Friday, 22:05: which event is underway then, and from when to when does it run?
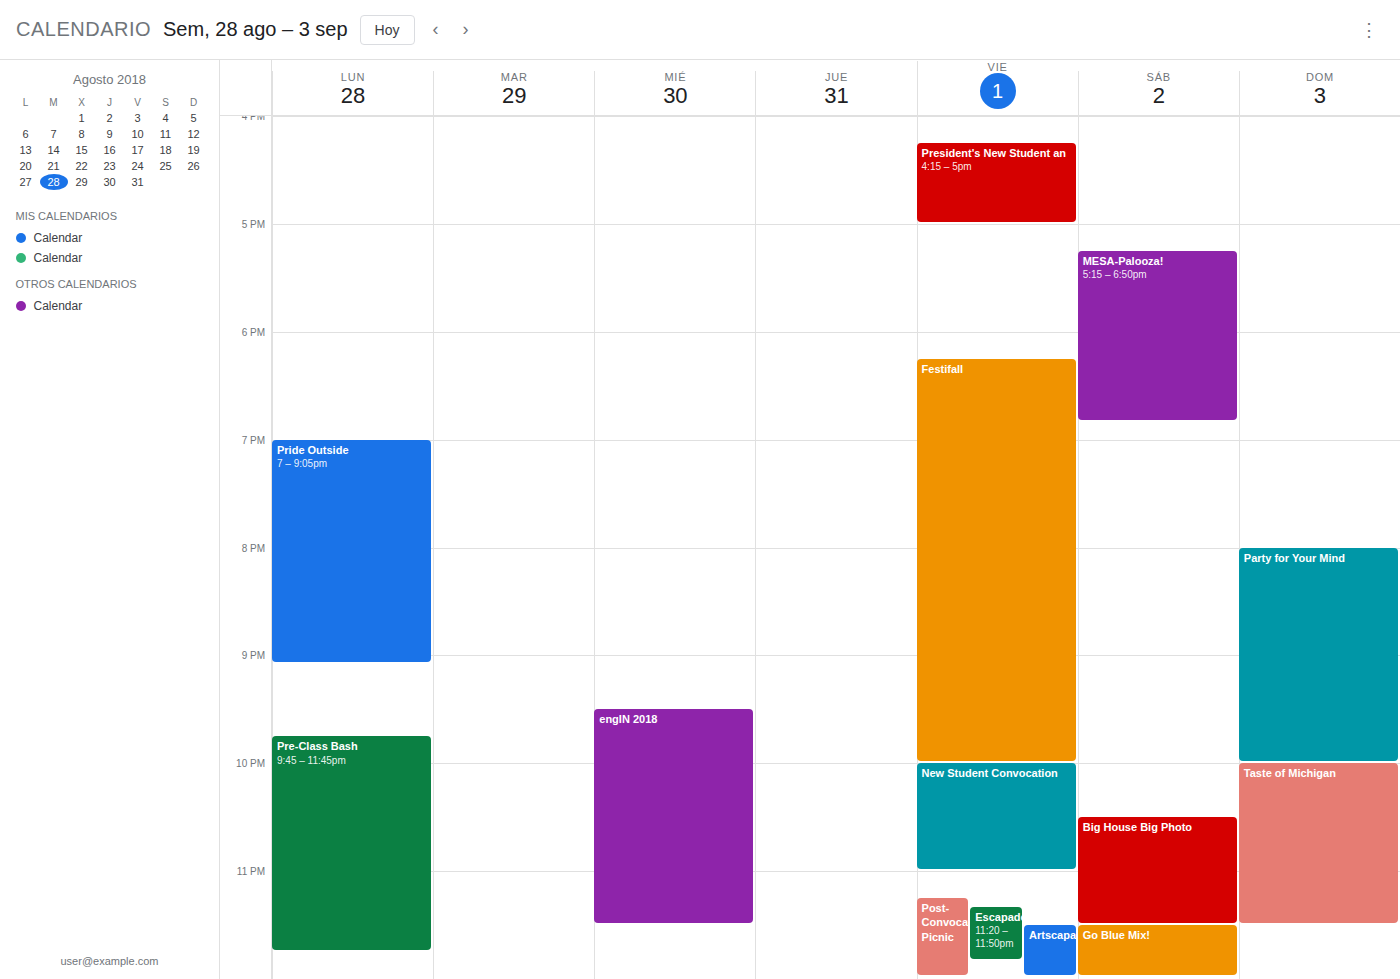
"New Student Convocation", 22:00 to 23:00